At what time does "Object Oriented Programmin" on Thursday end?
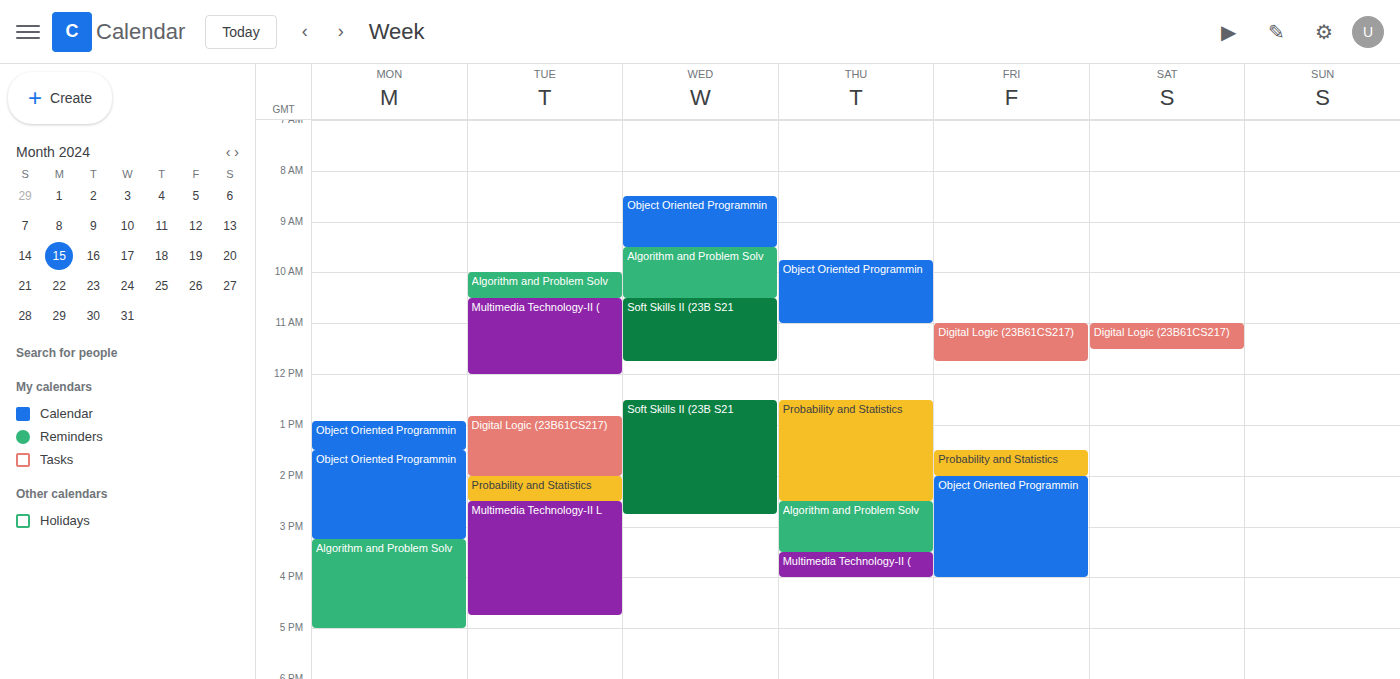
11:00 AM